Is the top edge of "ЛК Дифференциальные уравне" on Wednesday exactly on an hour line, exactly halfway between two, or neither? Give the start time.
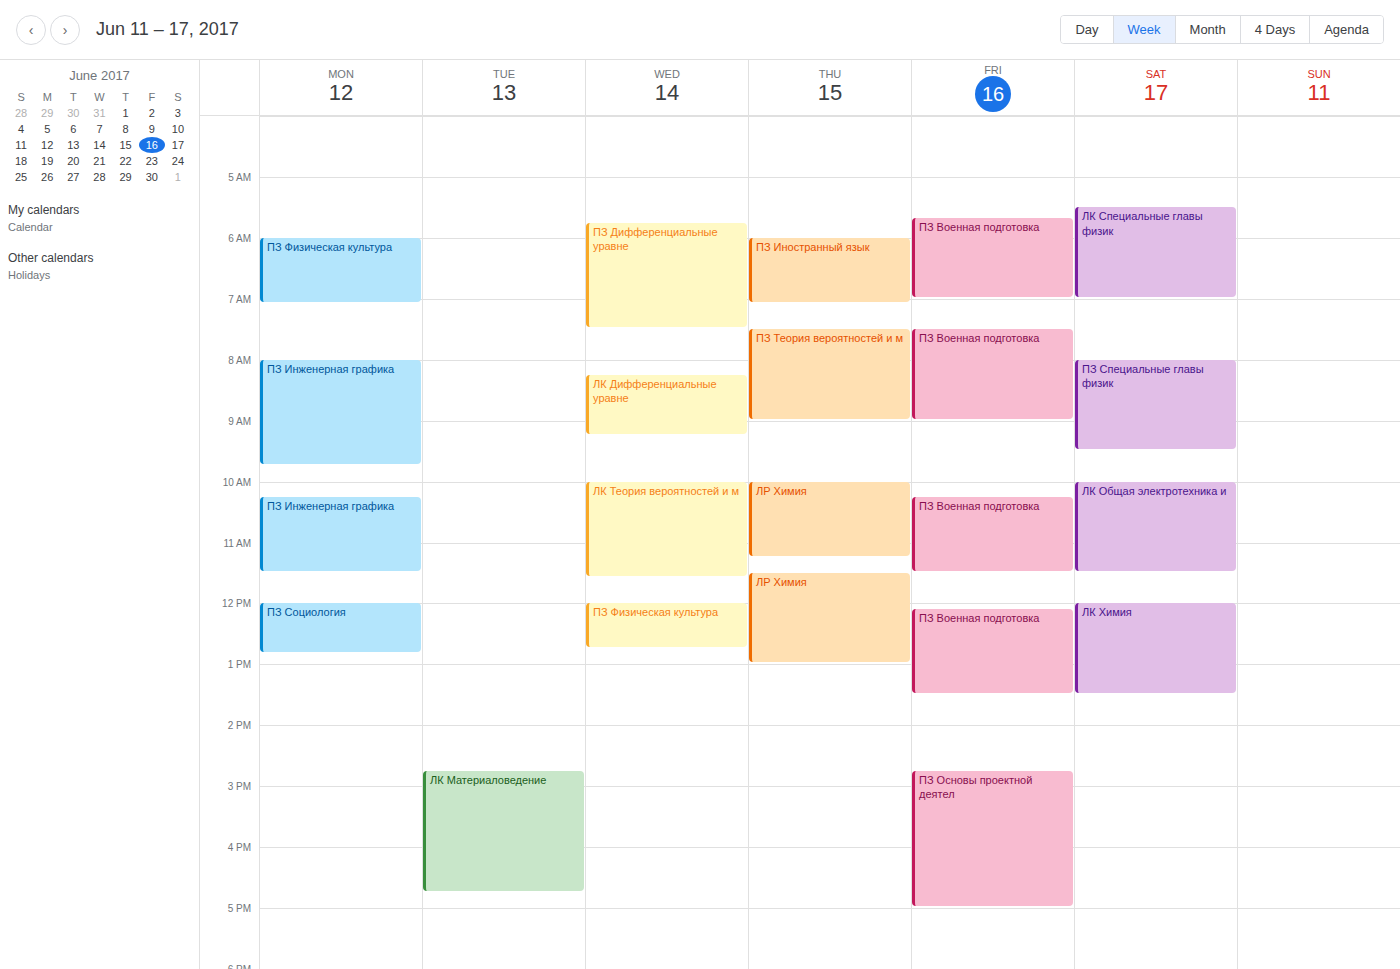
8:15 AM -- neither: a quarter of the way from the 8 AM line to the 9 AM line.